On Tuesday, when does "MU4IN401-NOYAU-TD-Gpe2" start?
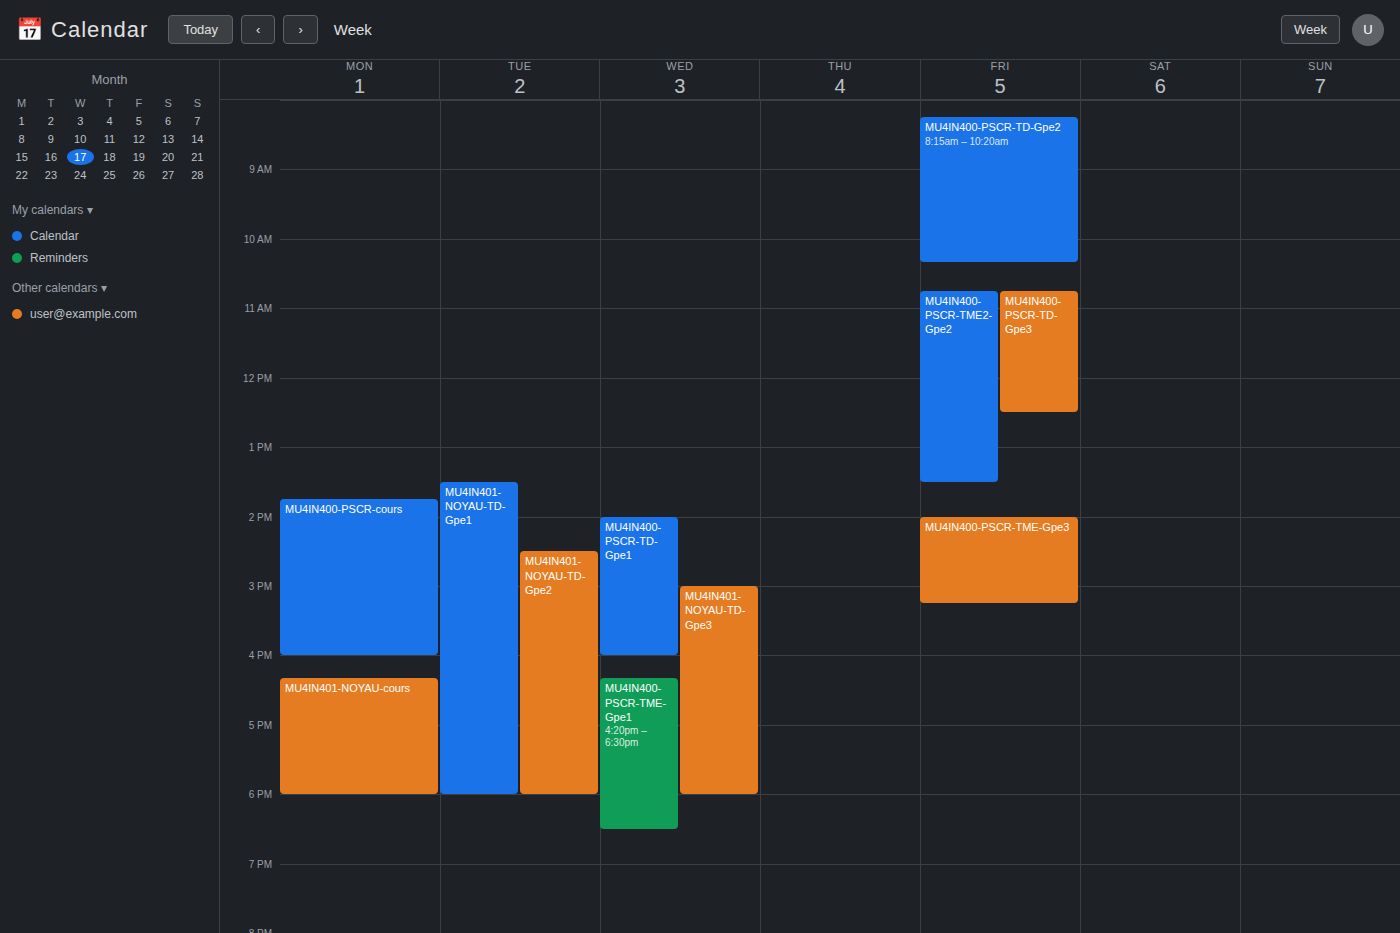
2:30 PM